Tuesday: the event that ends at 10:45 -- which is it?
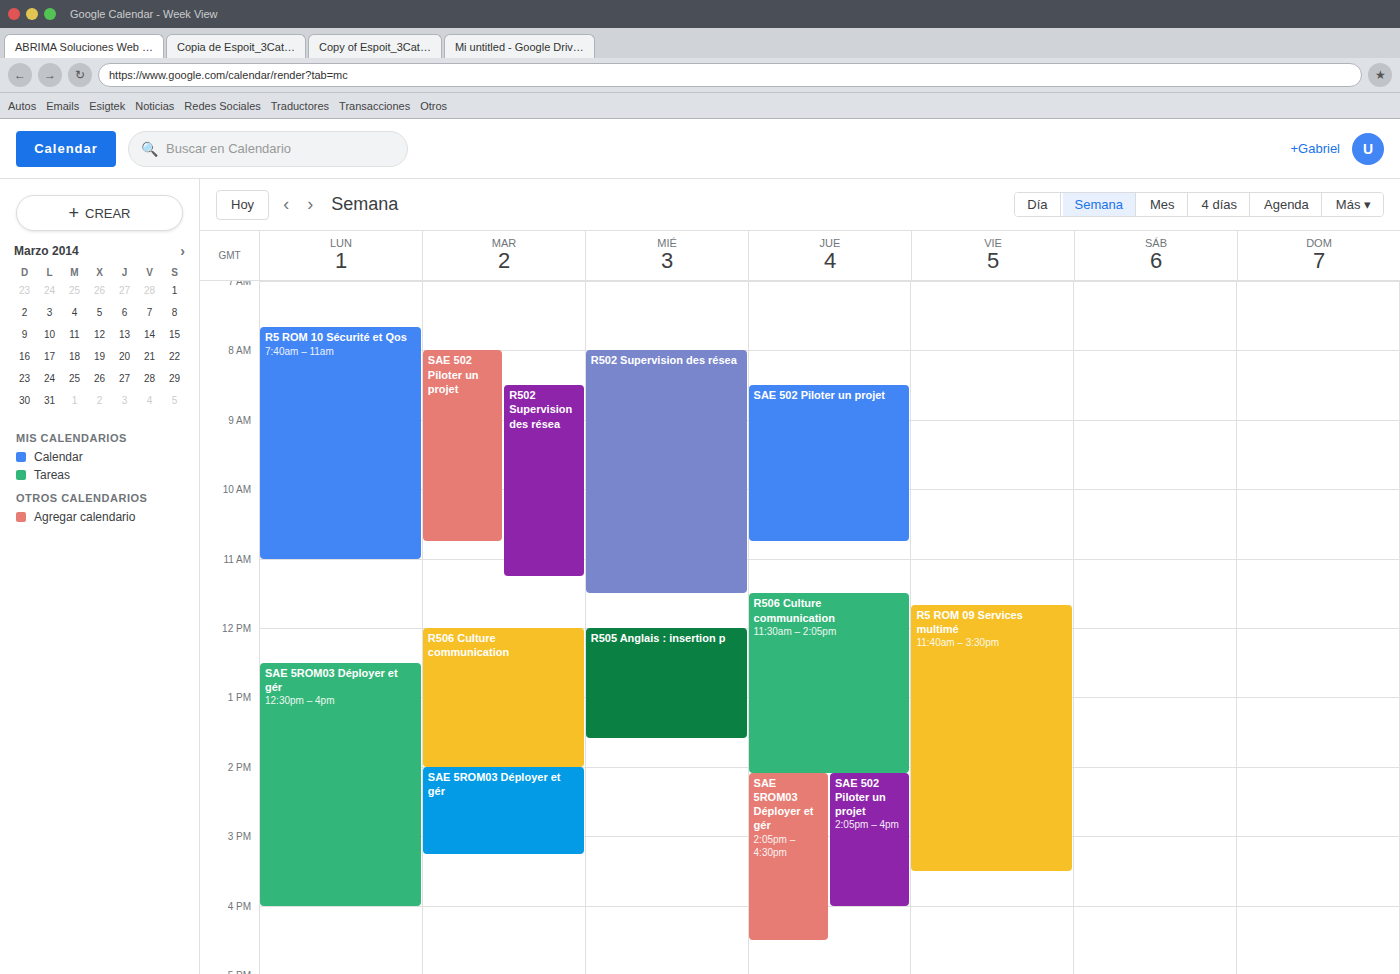
"SAE 502 Piloter un projet"